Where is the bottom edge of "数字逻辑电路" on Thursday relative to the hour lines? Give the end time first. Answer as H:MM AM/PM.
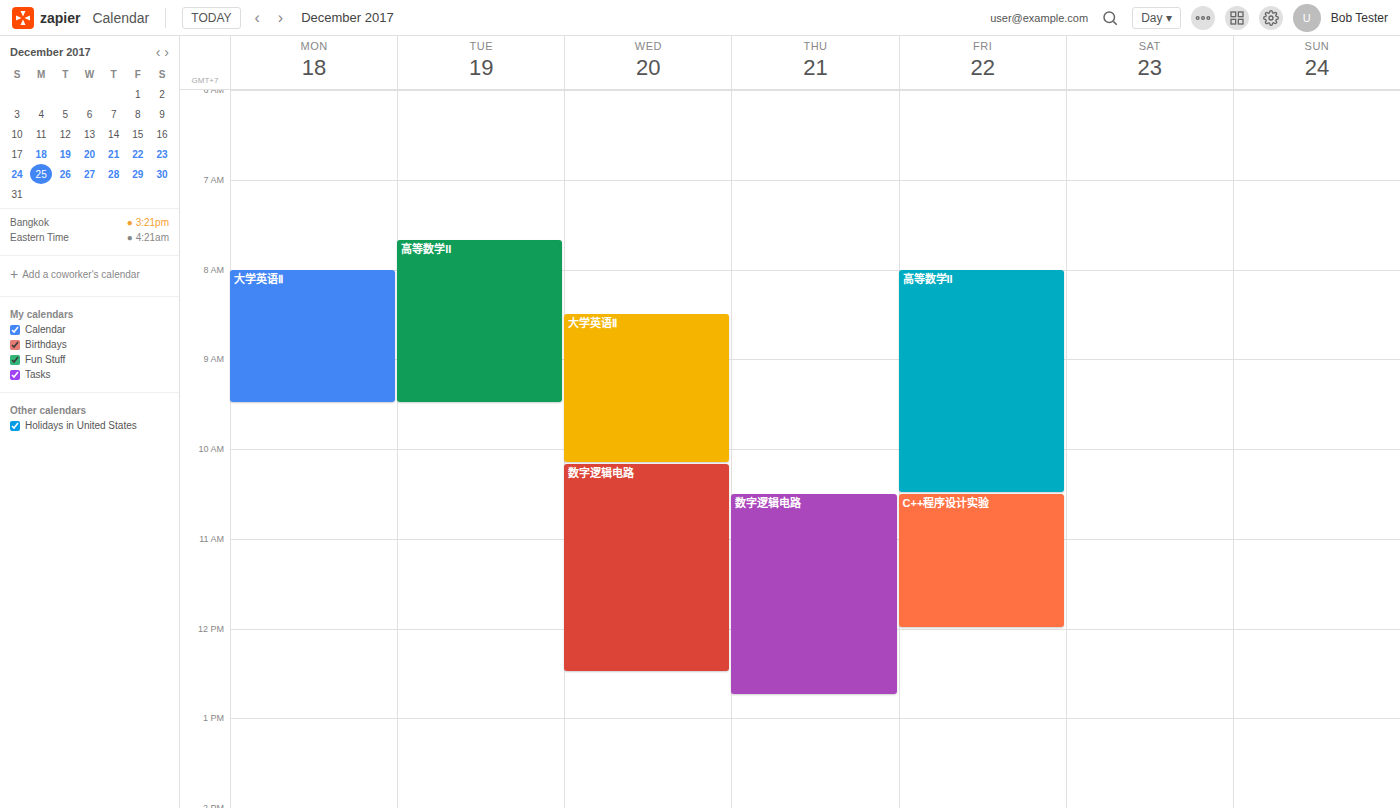
12:45 PM -- neither: three quarters of the way from the 12 PM line to the 1 PM line.